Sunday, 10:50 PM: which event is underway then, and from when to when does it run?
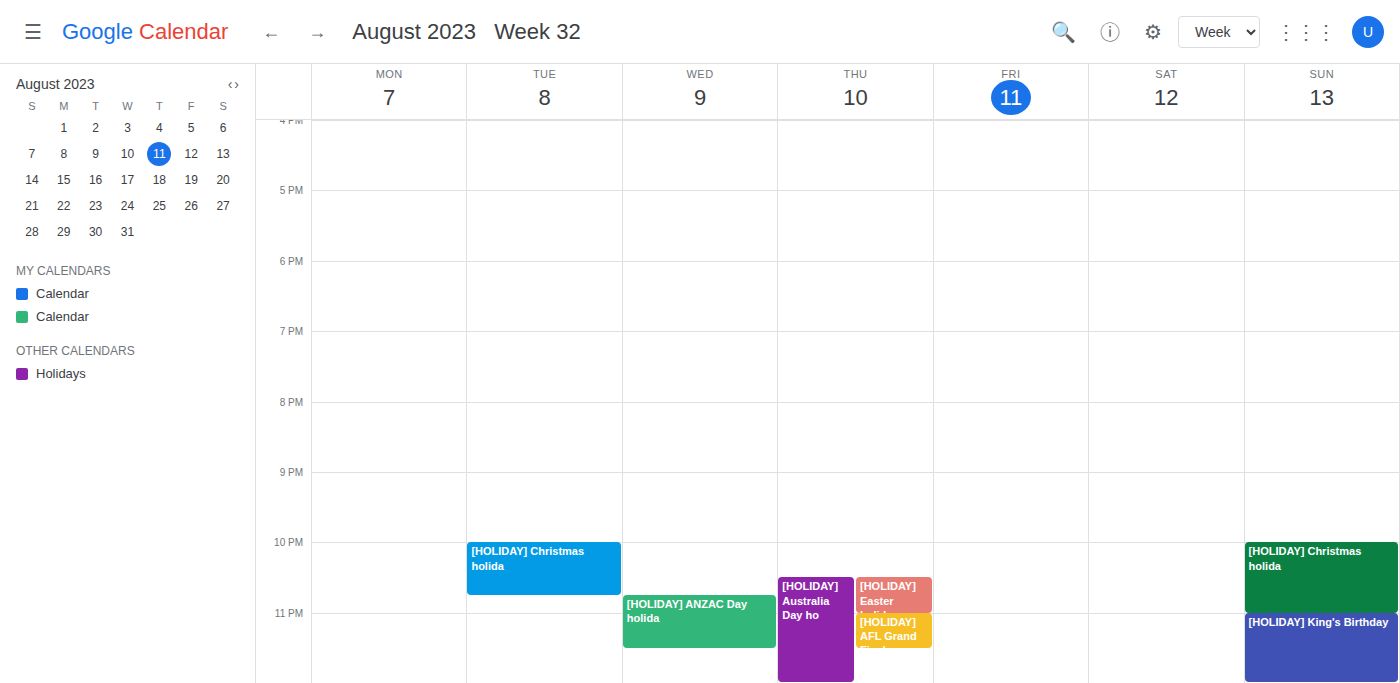
"[HOLIDAY] Christmas holida", 10:00 PM to 11:00 PM